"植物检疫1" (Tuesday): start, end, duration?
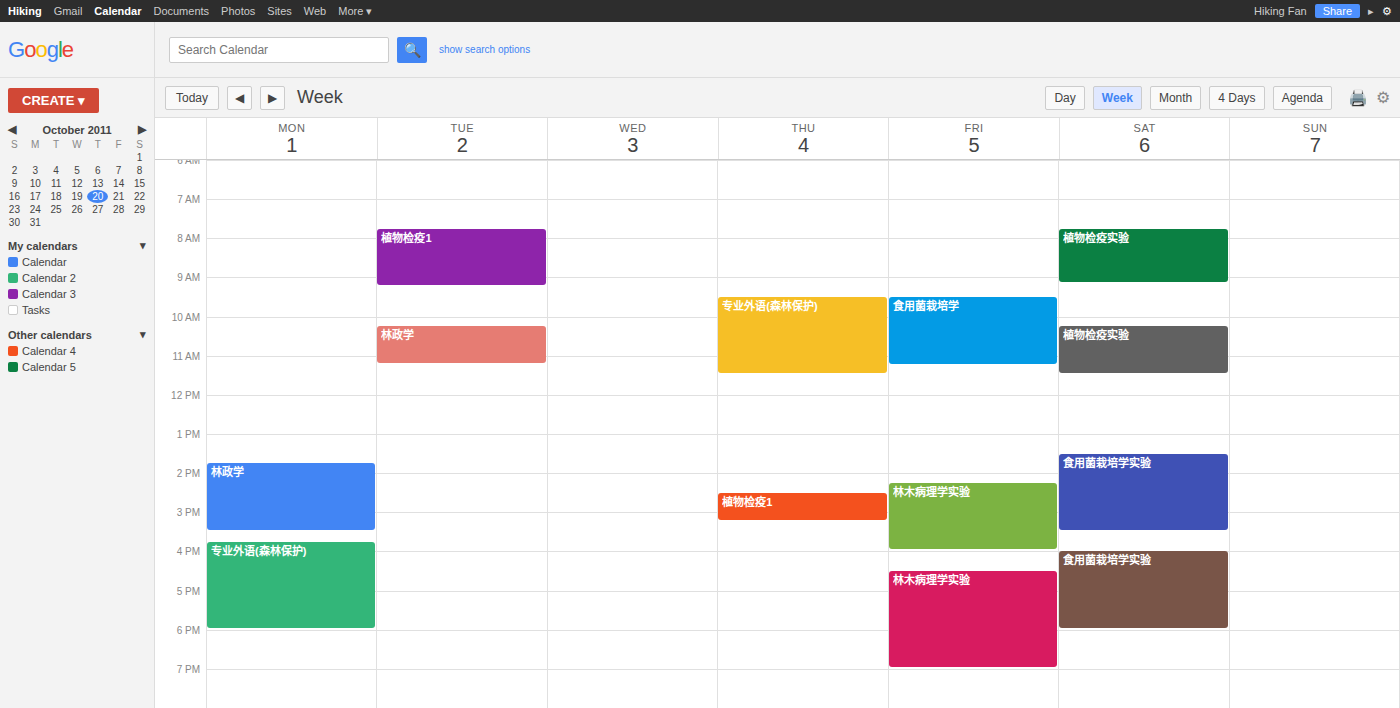
7:45 AM to 9:15 AM, 1 hour 30 minutes